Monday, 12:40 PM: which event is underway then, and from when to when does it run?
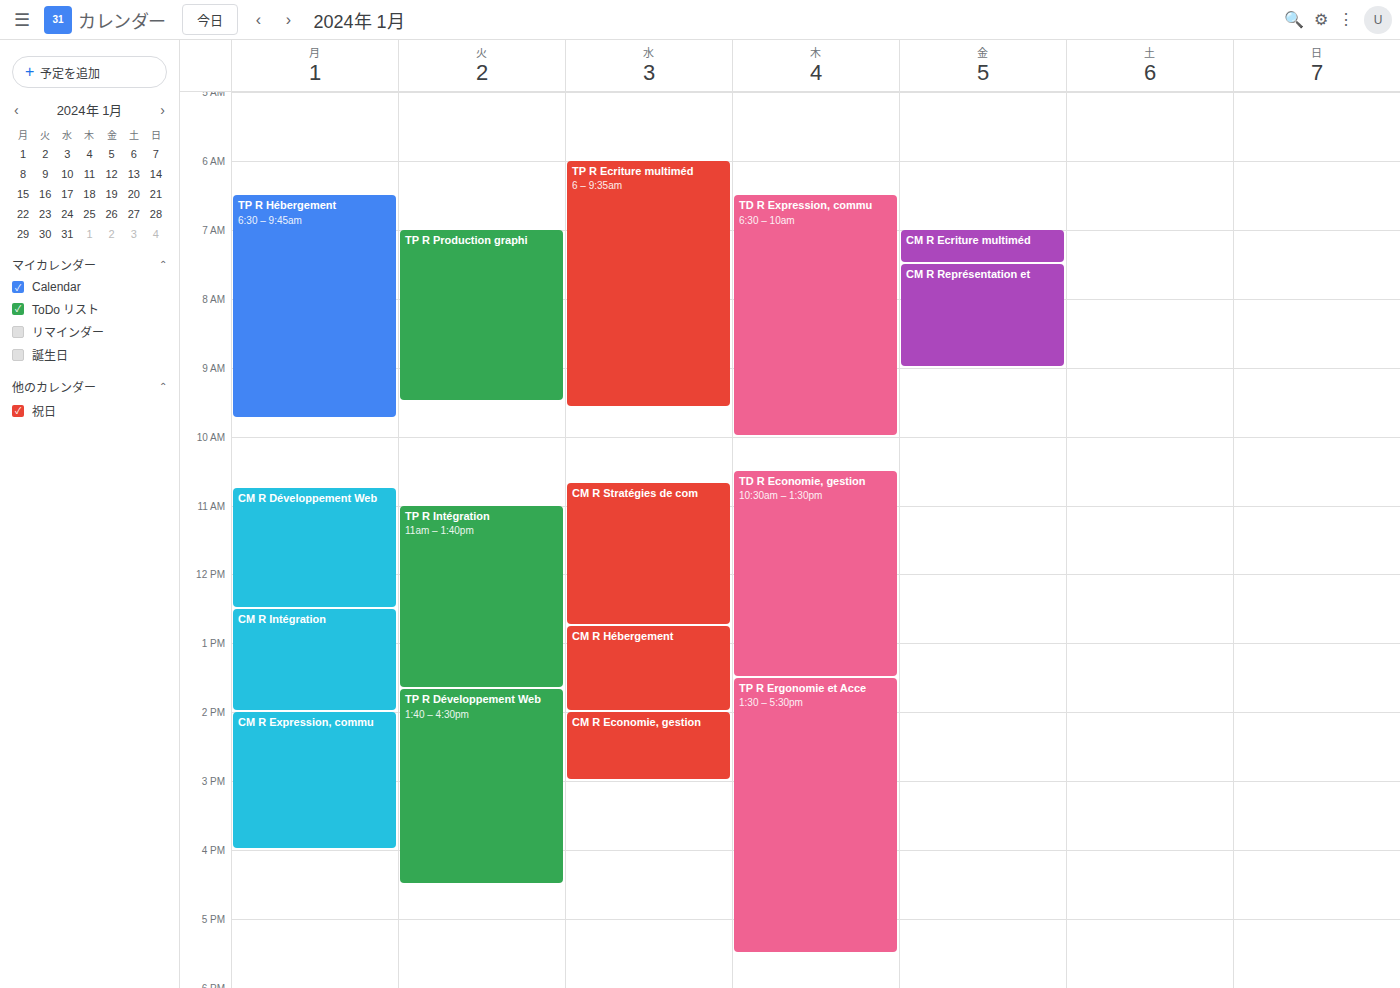
"CM R Intégration", 12:30 PM to 2:00 PM